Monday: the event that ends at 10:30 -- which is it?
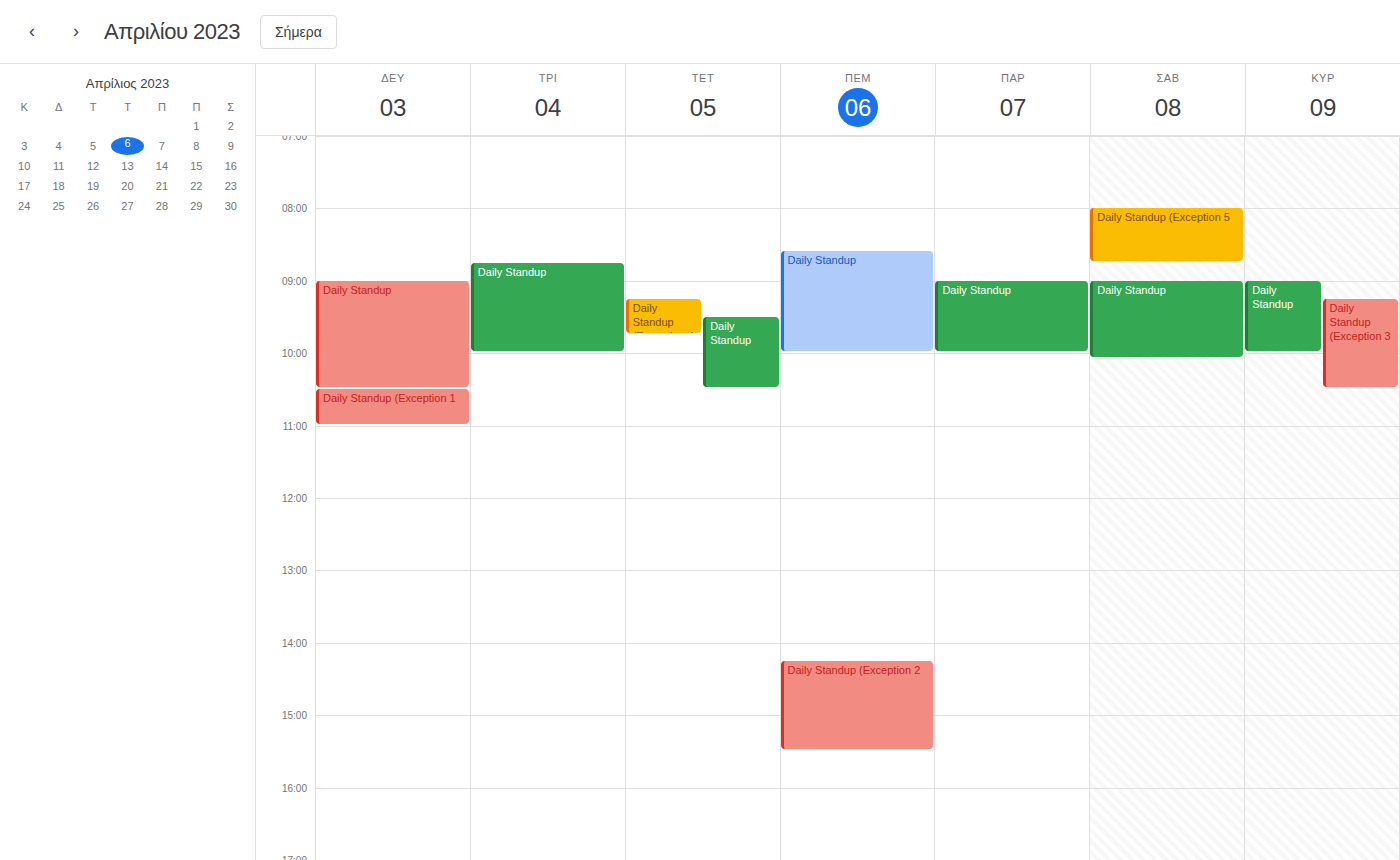
"Daily Standup"